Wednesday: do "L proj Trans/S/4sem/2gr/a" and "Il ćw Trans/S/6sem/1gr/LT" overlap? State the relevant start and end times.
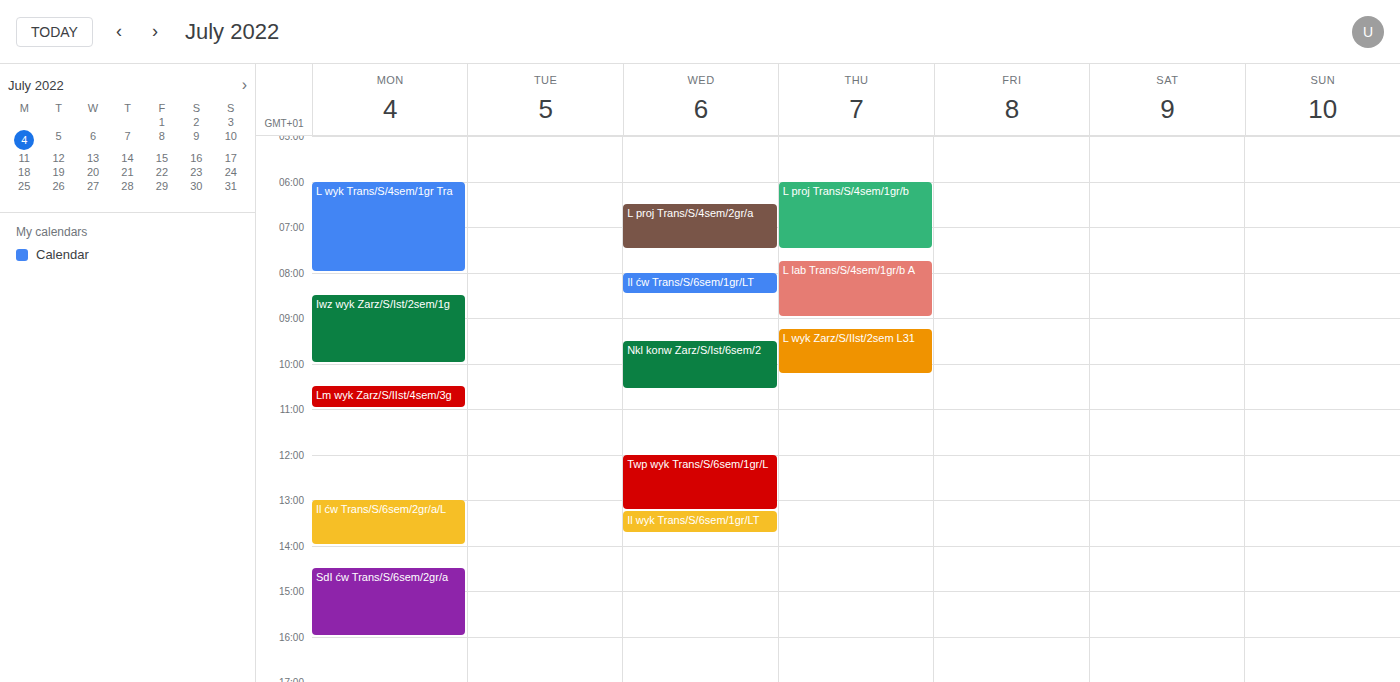
"L proj Trans/S/4sem/2gr/a" ends at 7:30 AM and "Il ćw Trans/S/6sem/1gr/LT" starts at 8:00 AM -- no overlap.